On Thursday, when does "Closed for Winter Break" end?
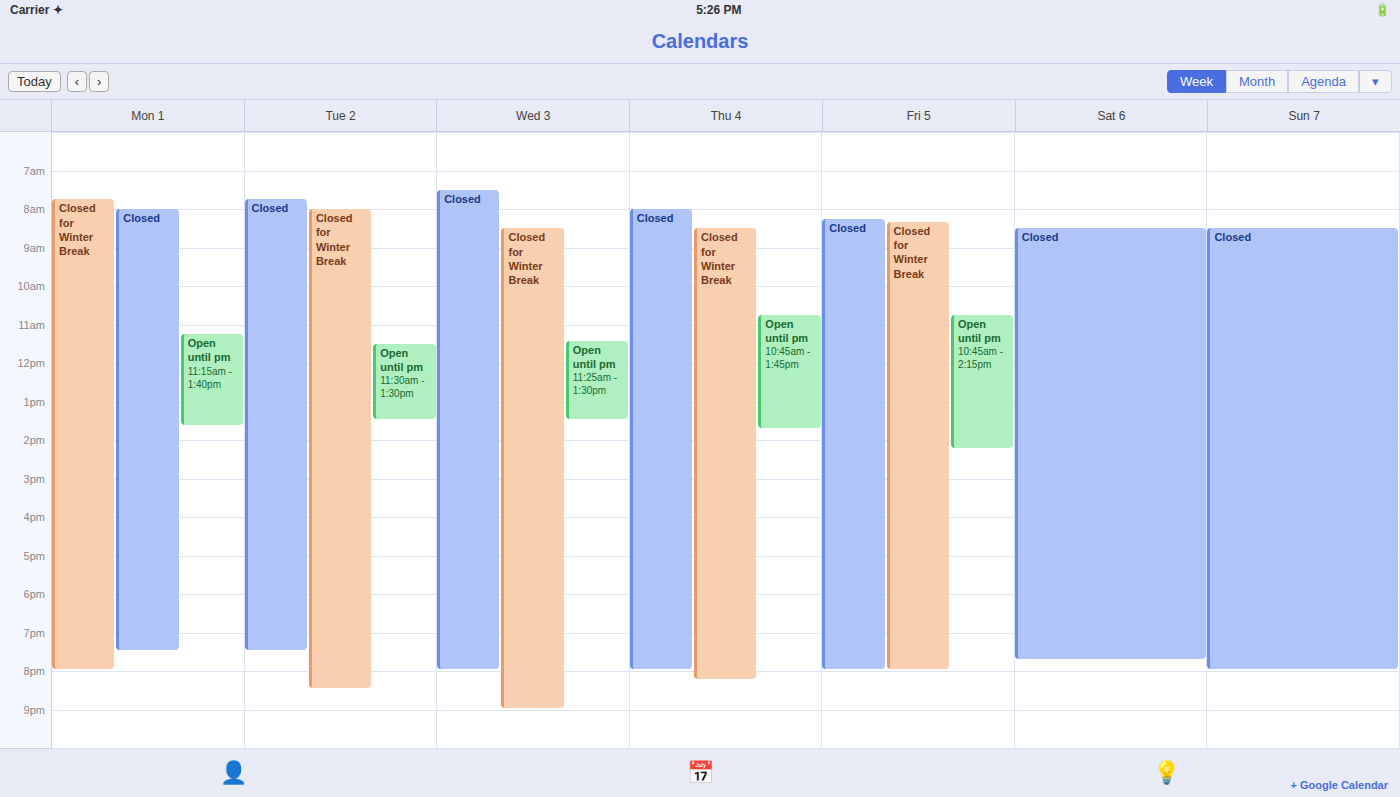
8:15 PM